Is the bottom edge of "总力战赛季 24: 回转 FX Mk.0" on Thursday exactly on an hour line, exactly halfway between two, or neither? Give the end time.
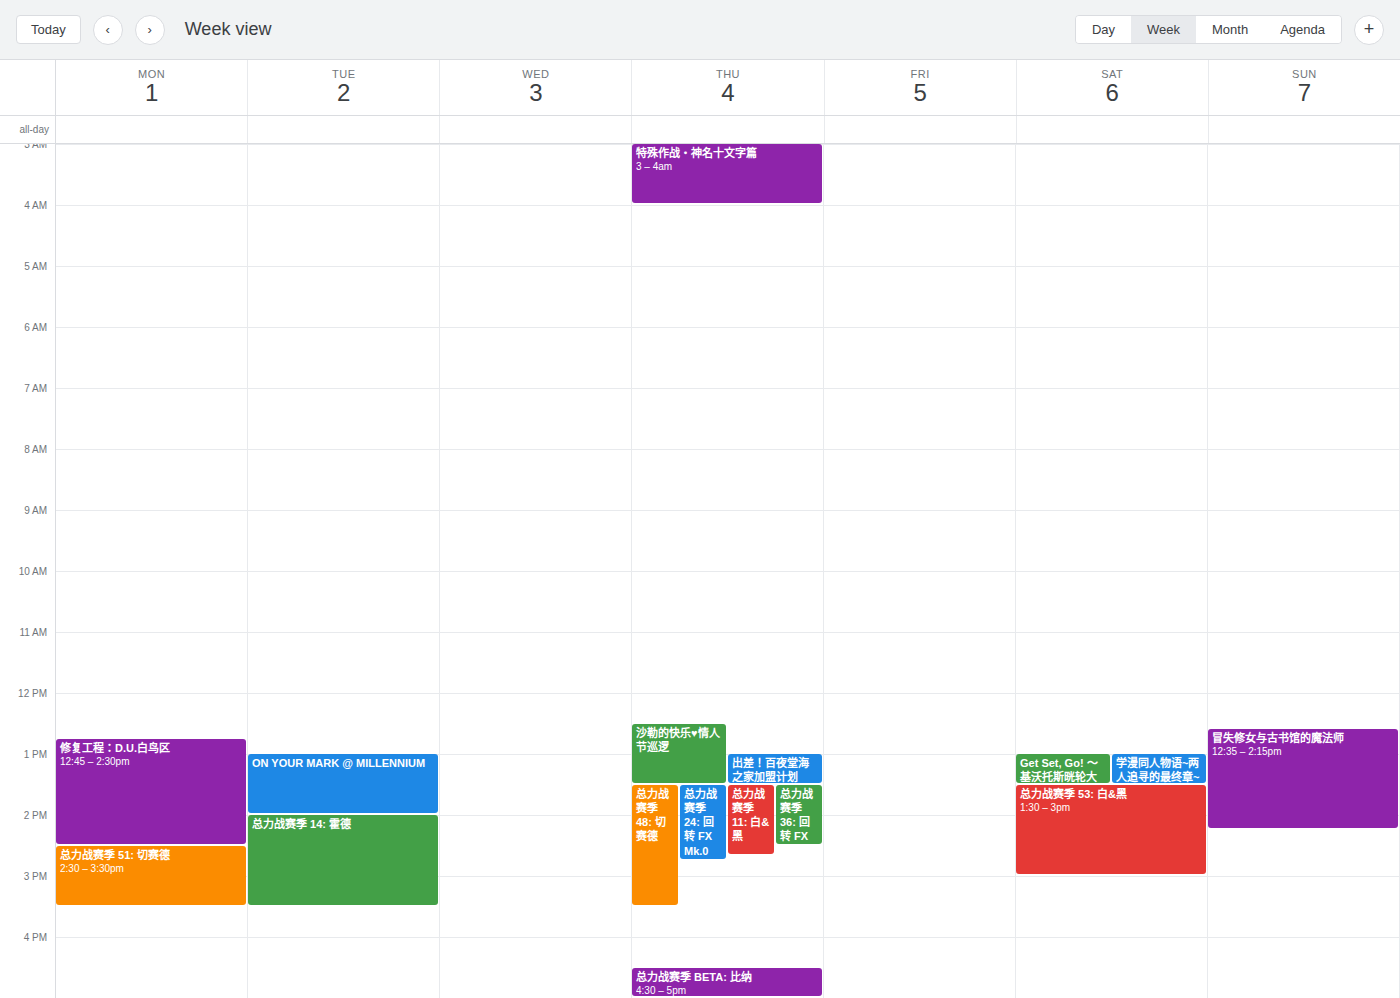
14:45 -- neither: three quarters of the way from the 14:00 line to the 15:00 line.